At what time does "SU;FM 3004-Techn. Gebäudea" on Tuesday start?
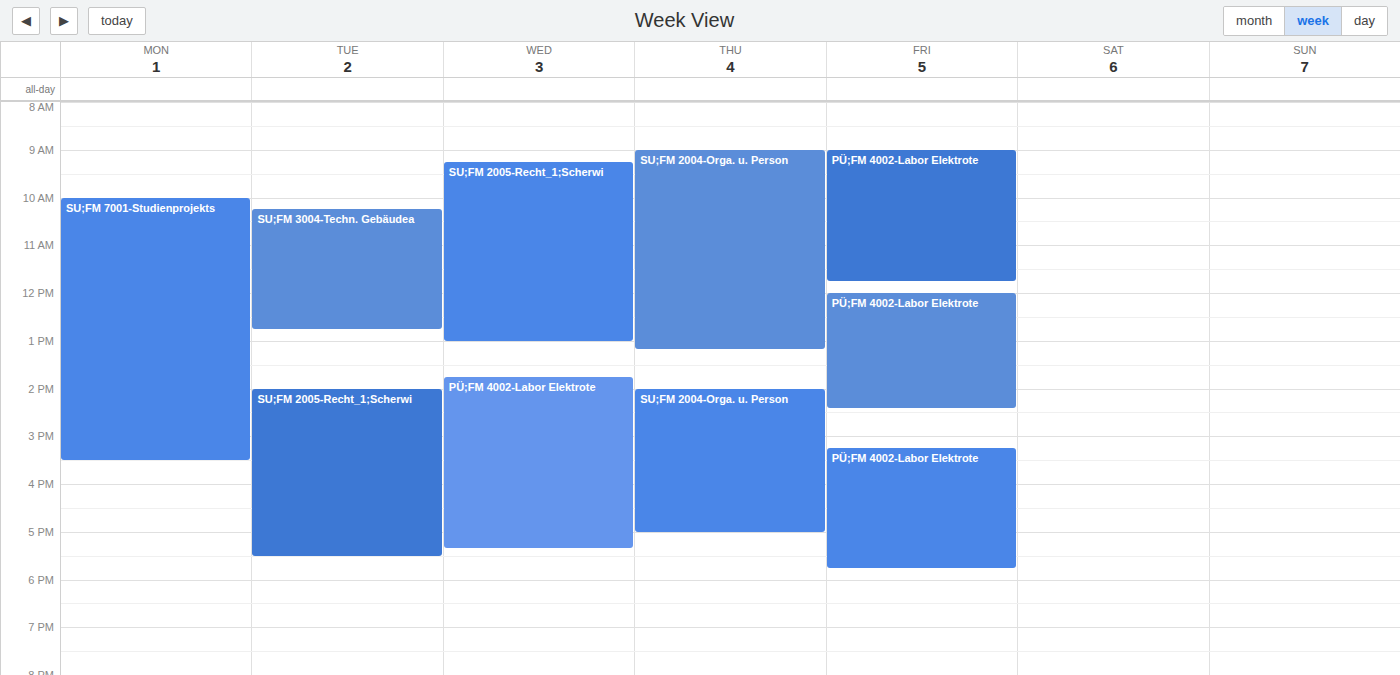
10:15 AM